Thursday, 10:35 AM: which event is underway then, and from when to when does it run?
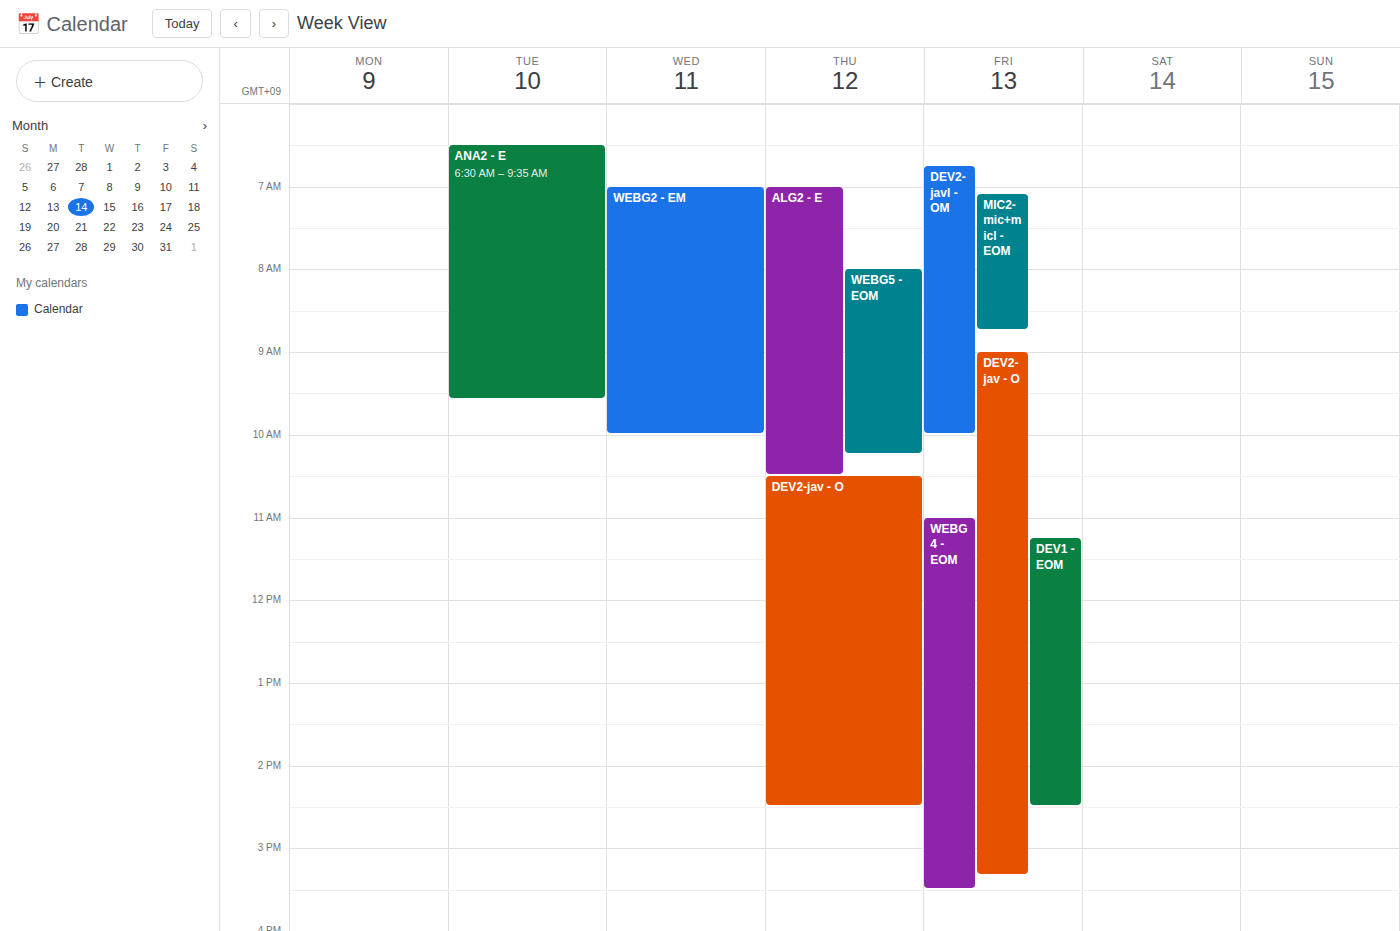
"DEV2-jav - O", 10:30 AM to 2:30 PM